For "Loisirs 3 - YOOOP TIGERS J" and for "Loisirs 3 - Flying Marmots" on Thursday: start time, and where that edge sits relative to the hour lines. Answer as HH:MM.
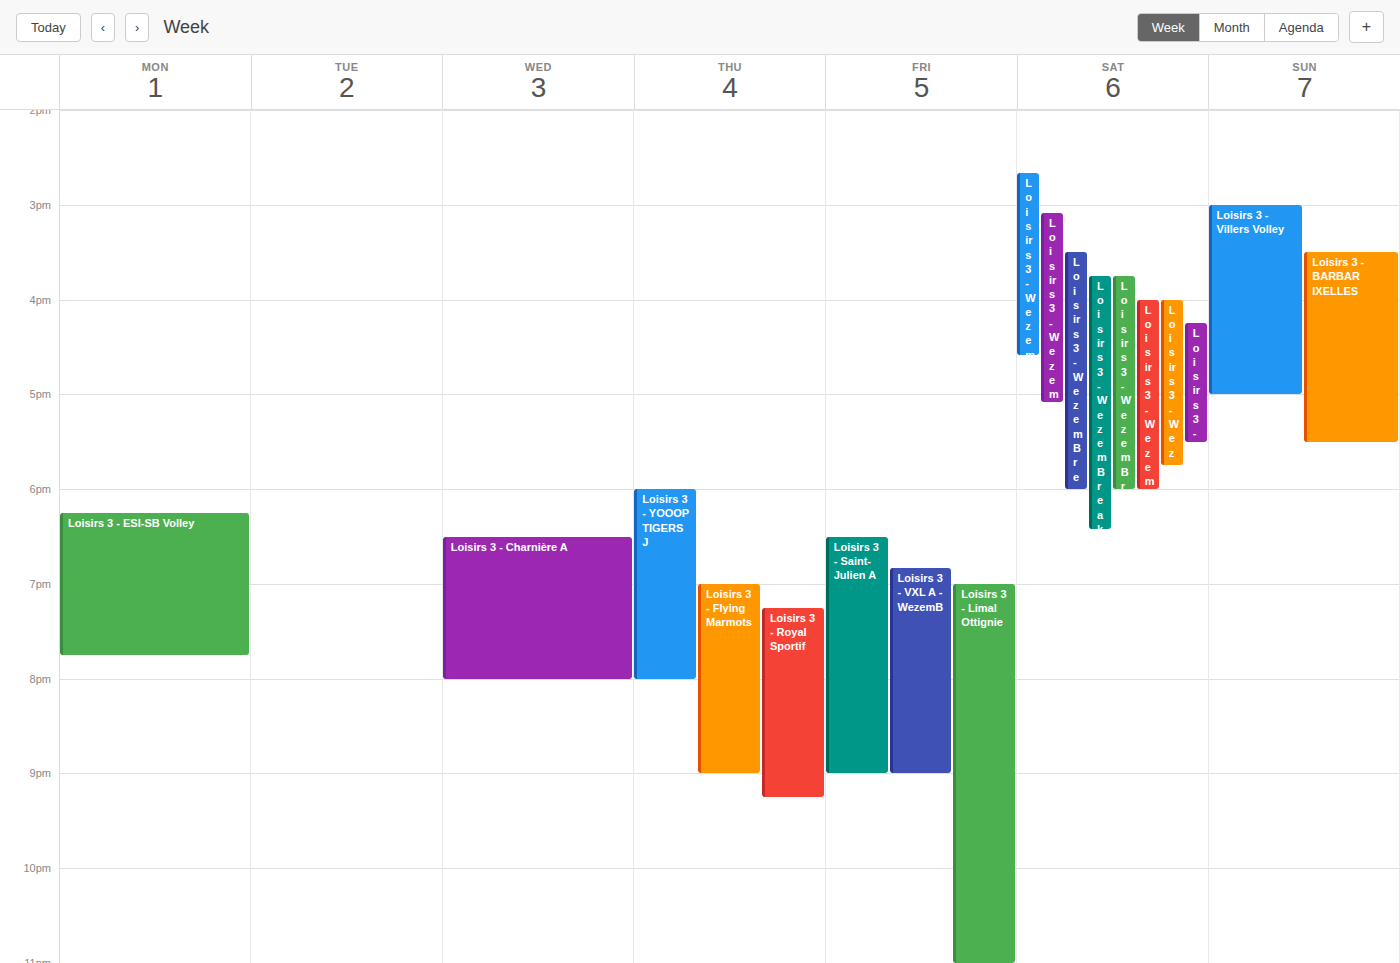
"Loisirs 3 - YOOOP TIGERS J": 18:00, exactly on the 18:00 line. "Loisirs 3 - Flying Marmots": 19:00, exactly on the 19:00 line.